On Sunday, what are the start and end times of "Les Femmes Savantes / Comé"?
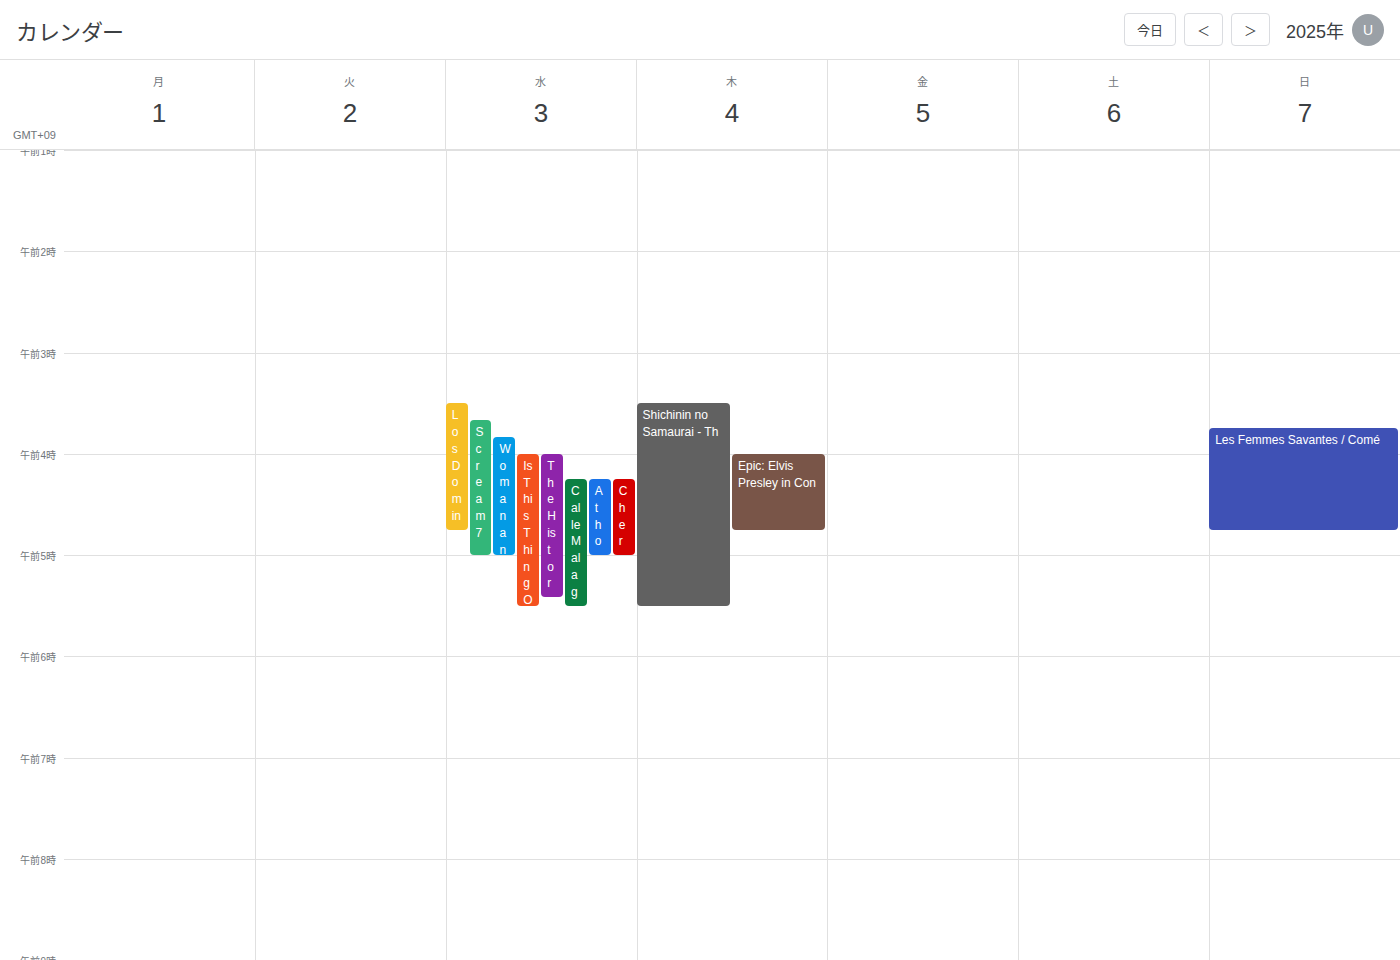
3:45 AM to 4:45 AM